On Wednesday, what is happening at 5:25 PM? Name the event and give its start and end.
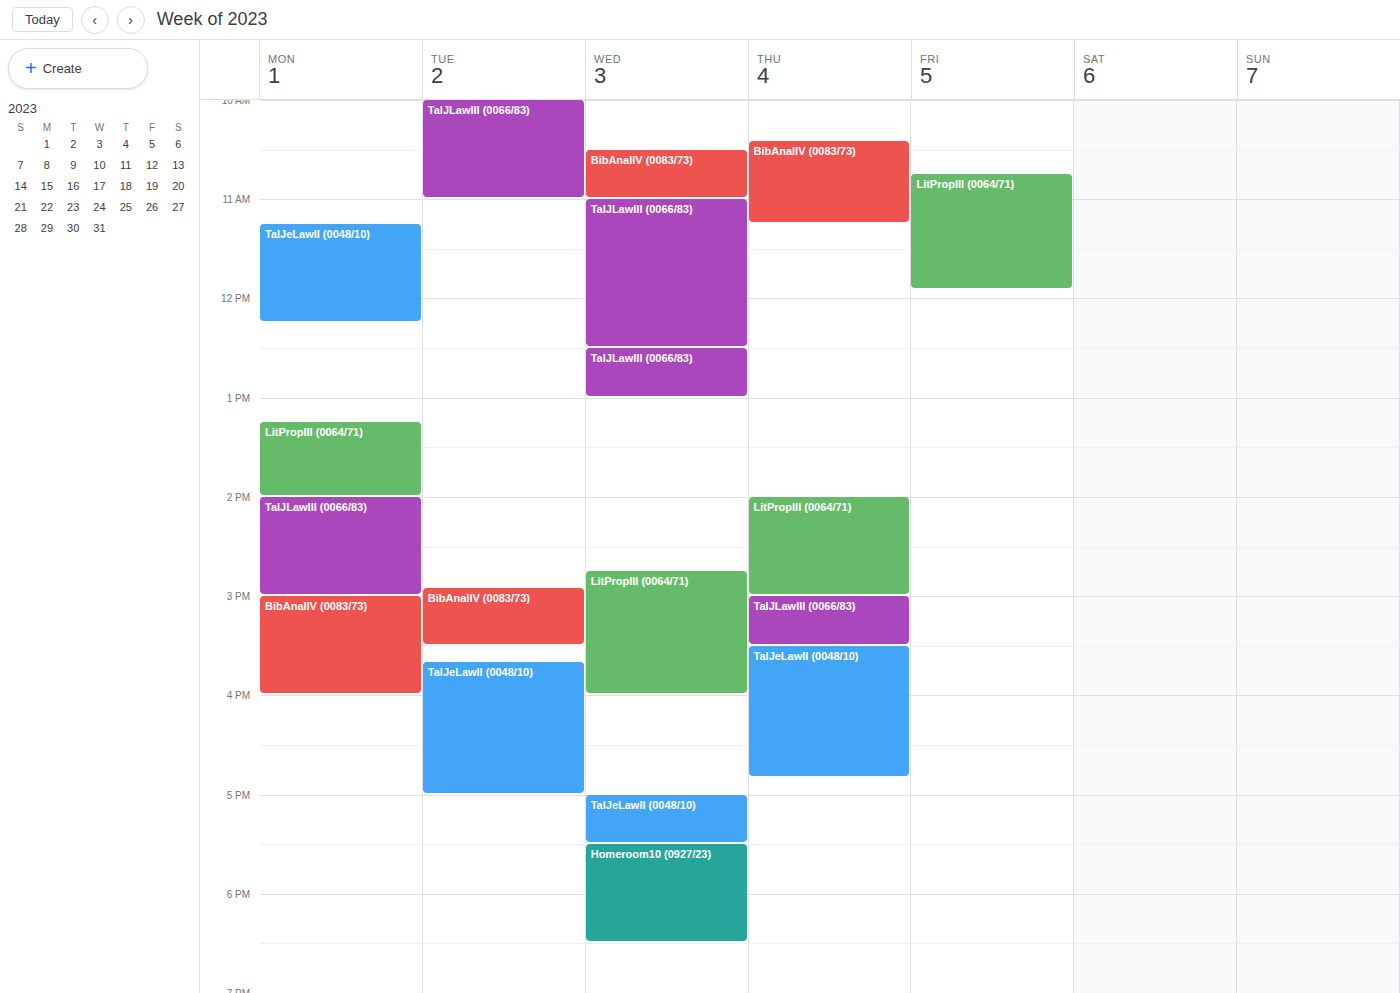
"TalJeLawII (0048/10)", 5:00 PM to 5:30 PM